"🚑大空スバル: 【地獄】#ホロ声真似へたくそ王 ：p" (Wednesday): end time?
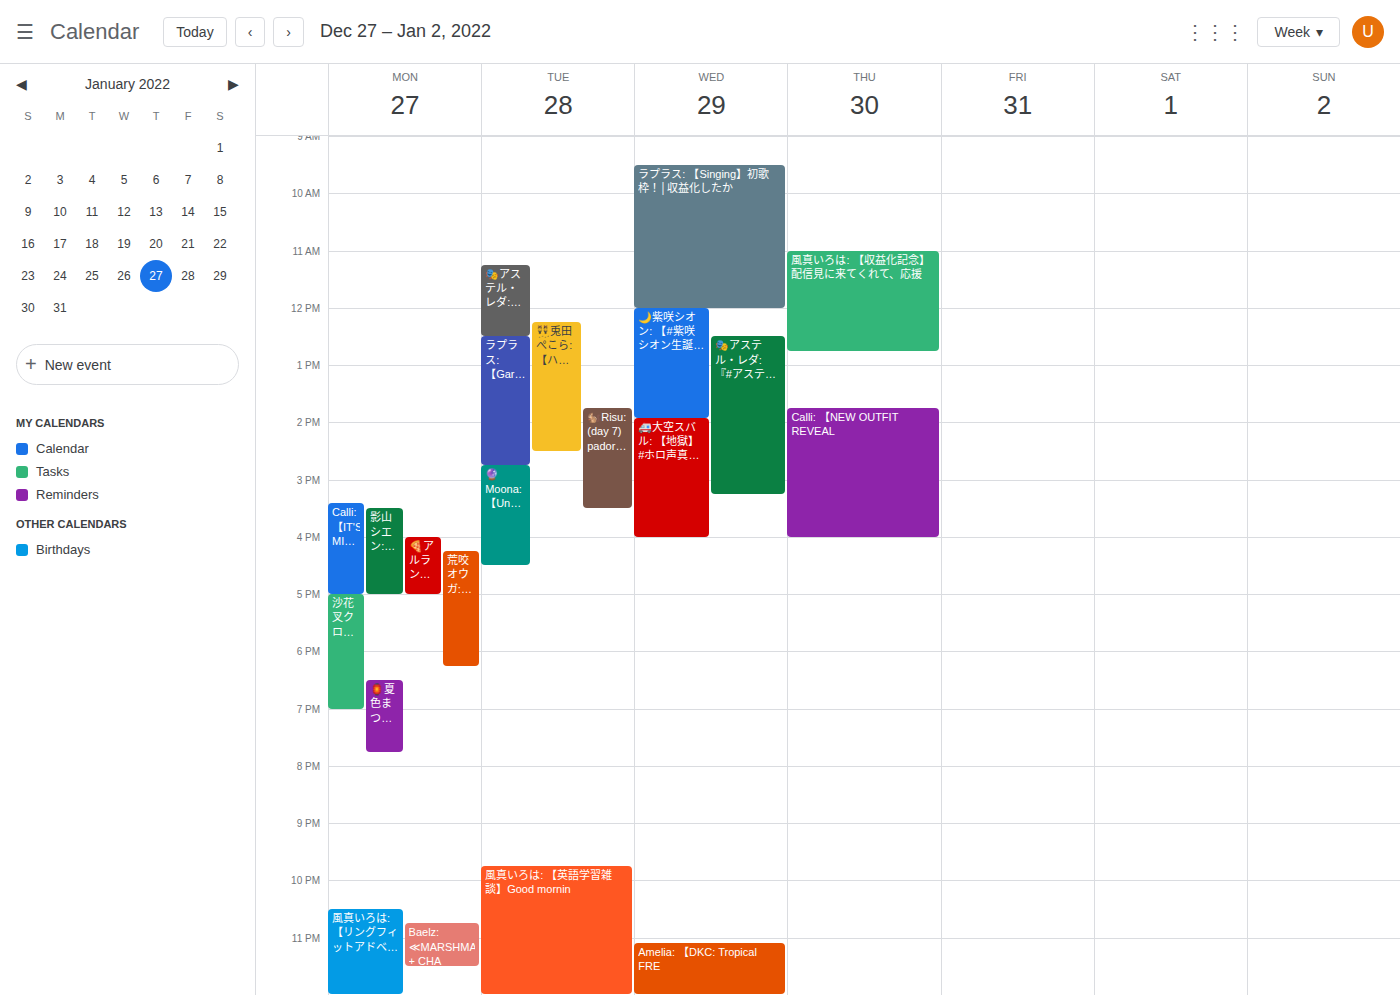
16:00